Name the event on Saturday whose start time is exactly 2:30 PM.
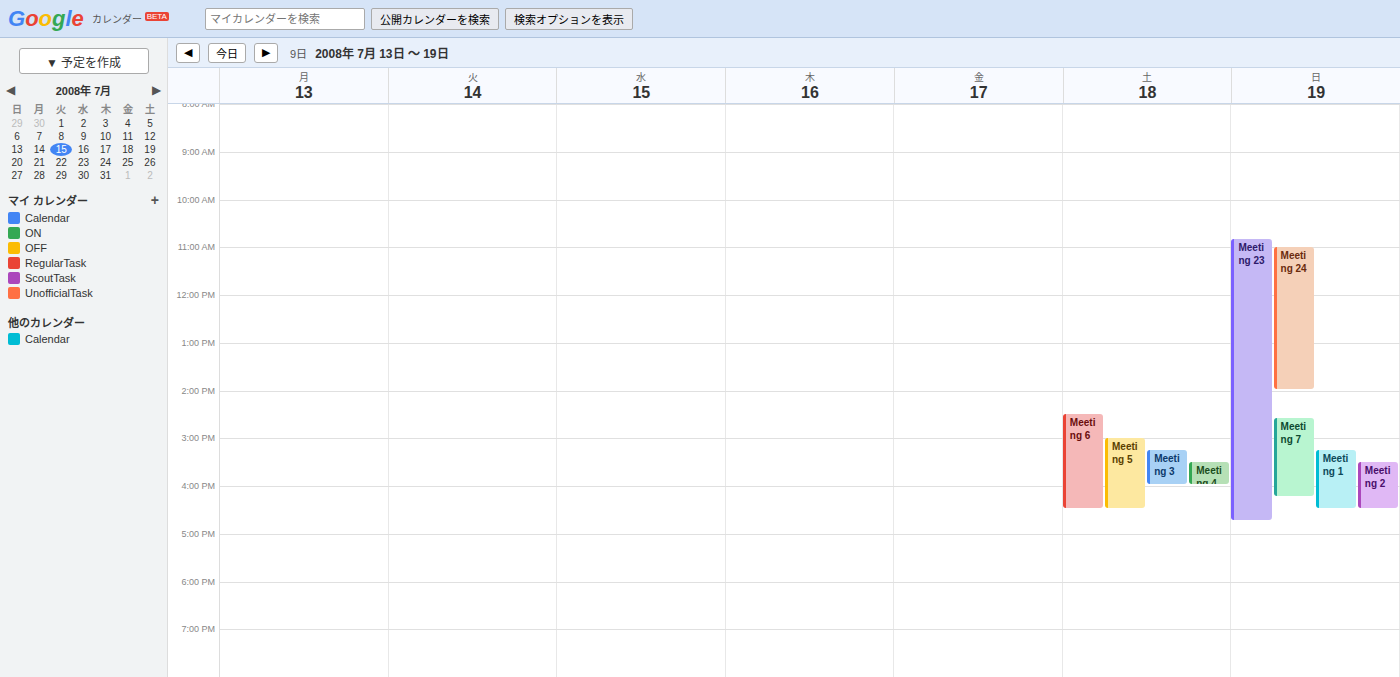
"Meeting 6"